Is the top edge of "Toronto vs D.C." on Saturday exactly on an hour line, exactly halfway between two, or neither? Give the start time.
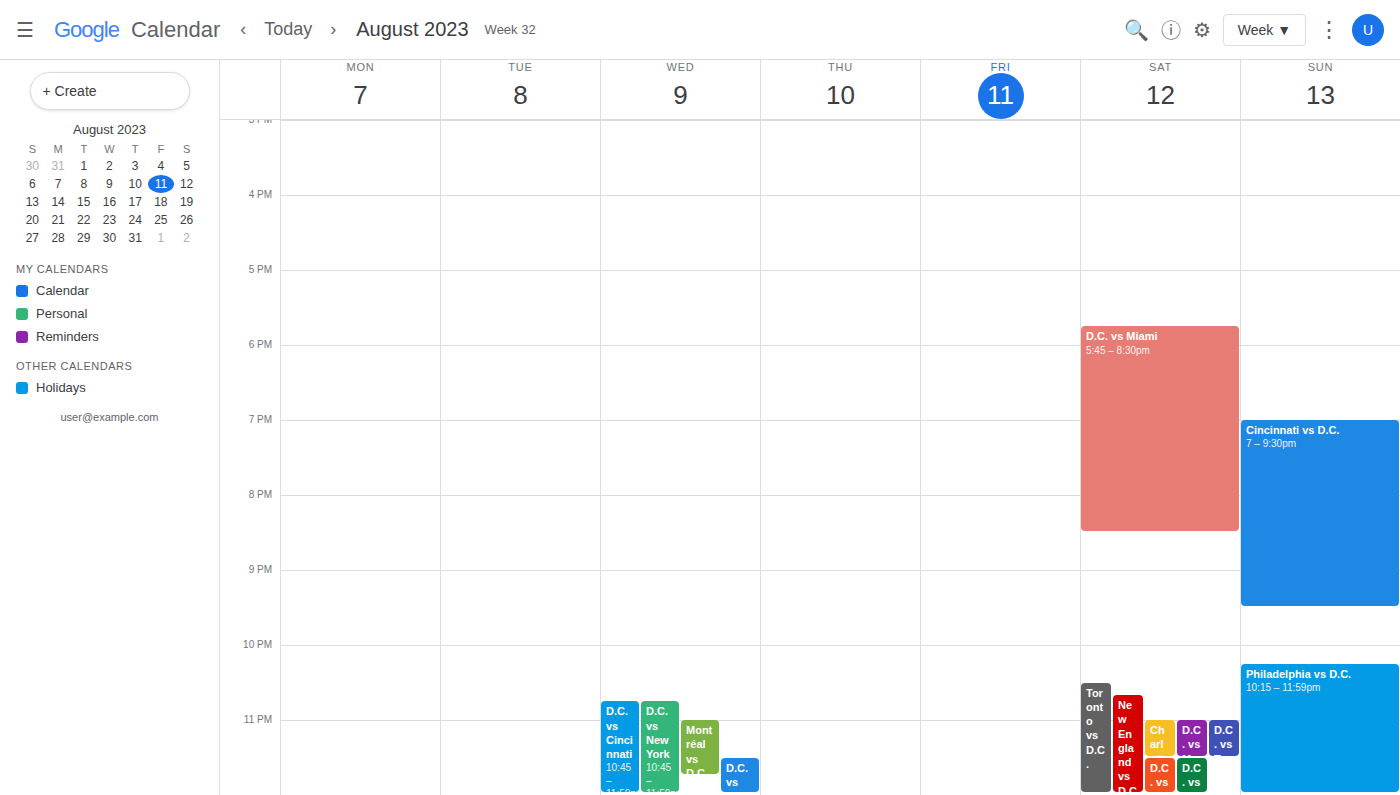
10:30 PM -- halfway between the 10 PM and 11 PM lines.